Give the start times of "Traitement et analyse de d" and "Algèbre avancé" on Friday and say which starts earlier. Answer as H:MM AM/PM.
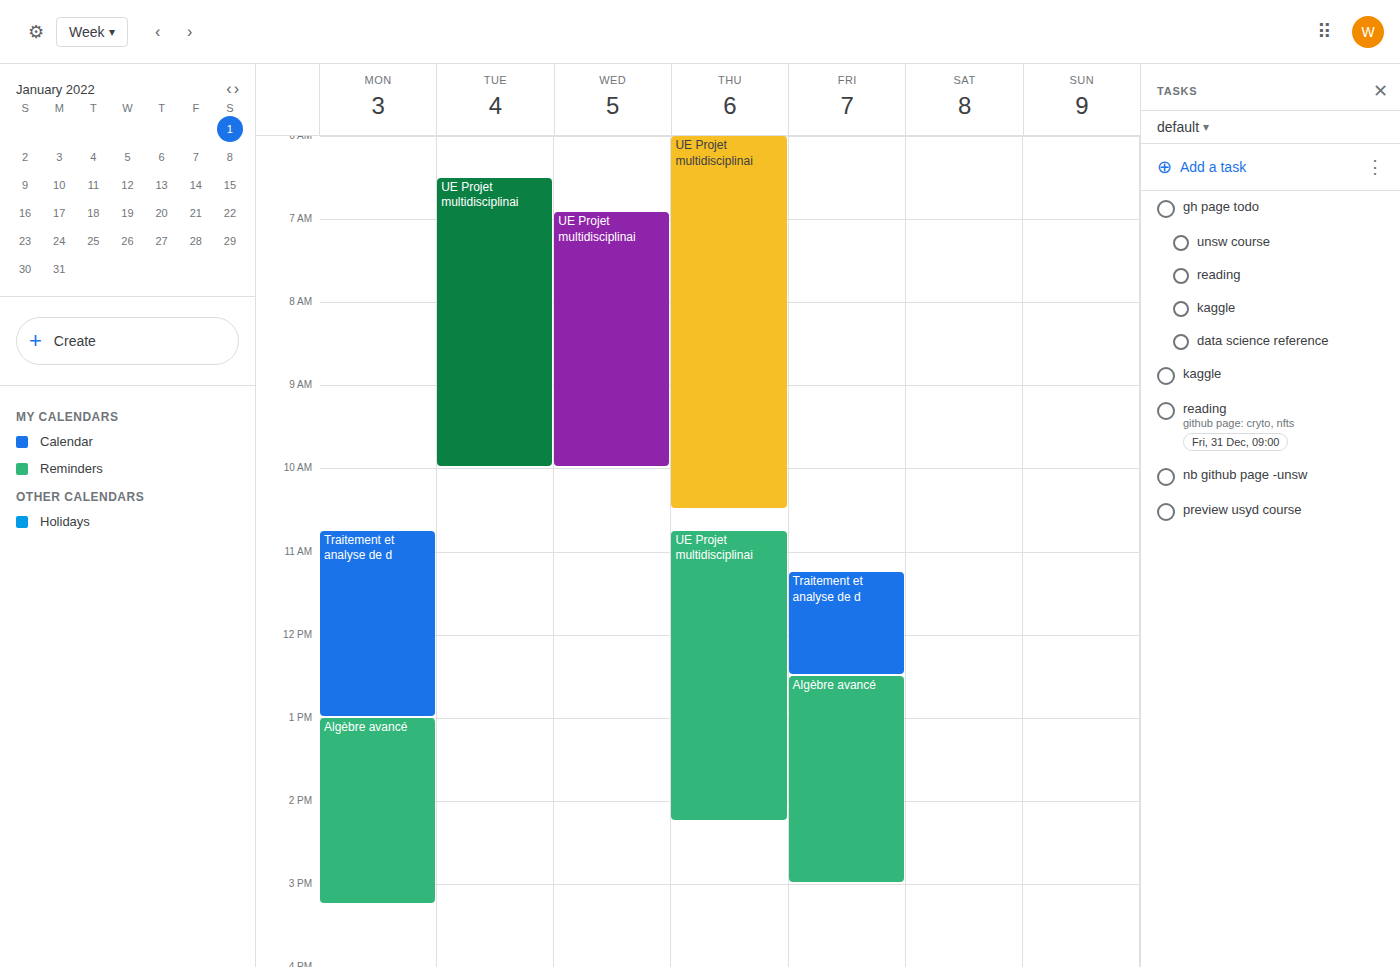
"Traitement et analyse de d" 11:15 AM; "Algèbre avancé" 12:30 PM.